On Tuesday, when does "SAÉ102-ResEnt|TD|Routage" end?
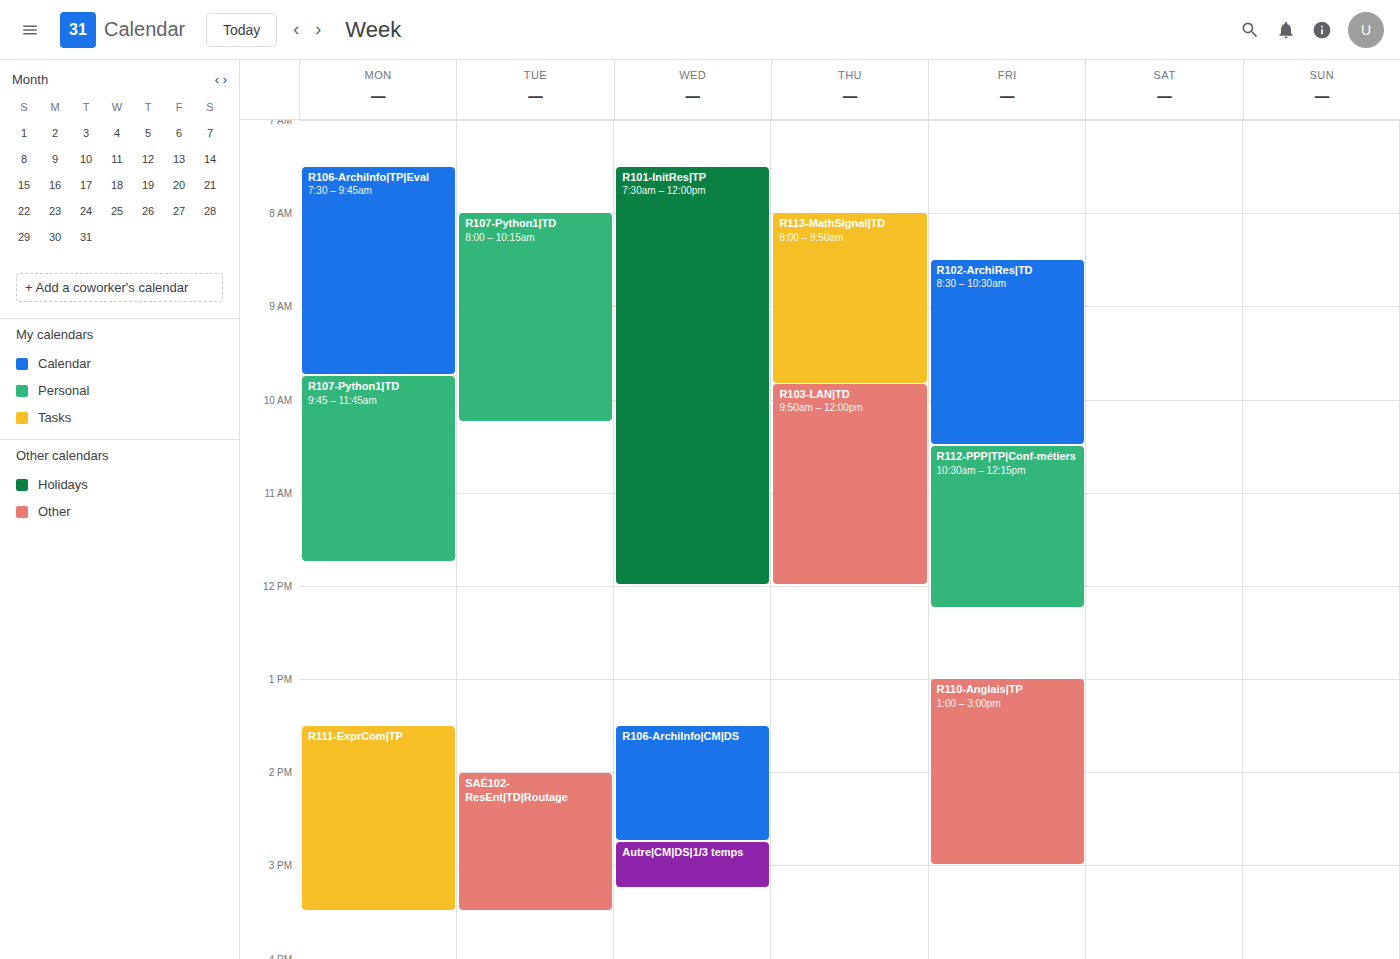
3:30 PM